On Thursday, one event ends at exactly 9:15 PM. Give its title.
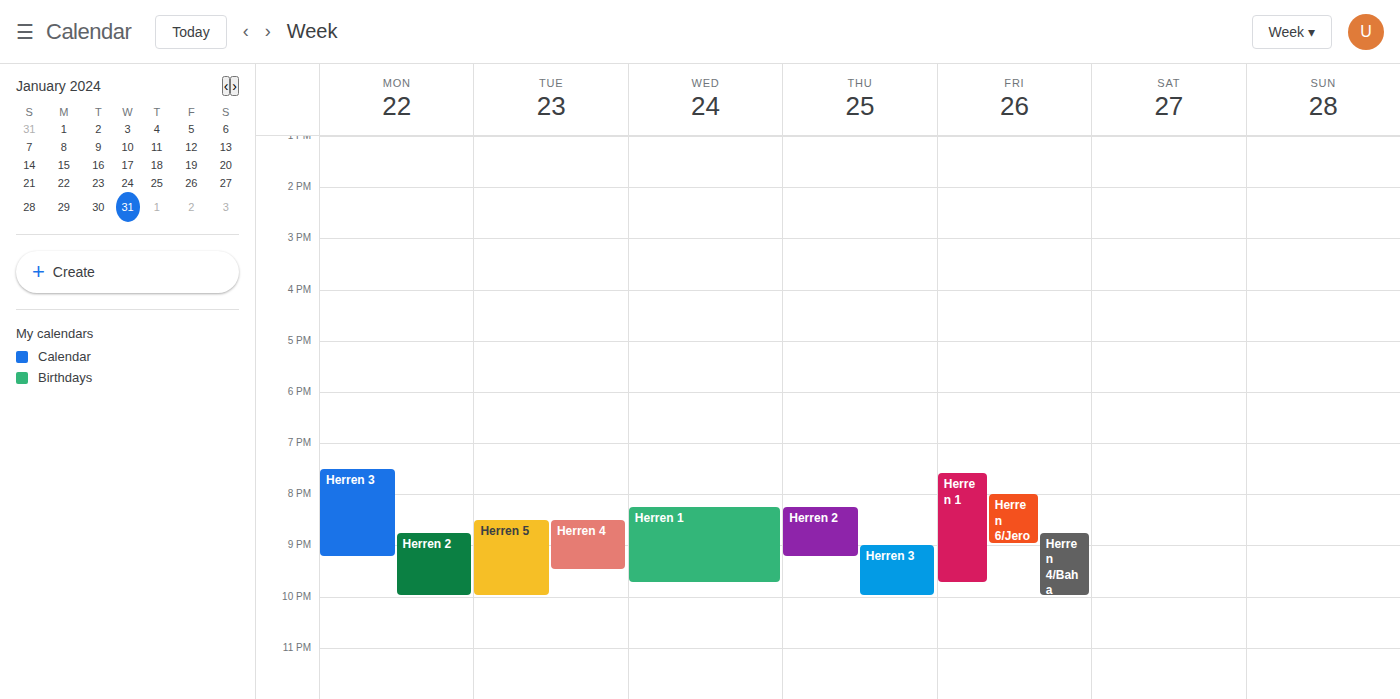
"Herren 2"